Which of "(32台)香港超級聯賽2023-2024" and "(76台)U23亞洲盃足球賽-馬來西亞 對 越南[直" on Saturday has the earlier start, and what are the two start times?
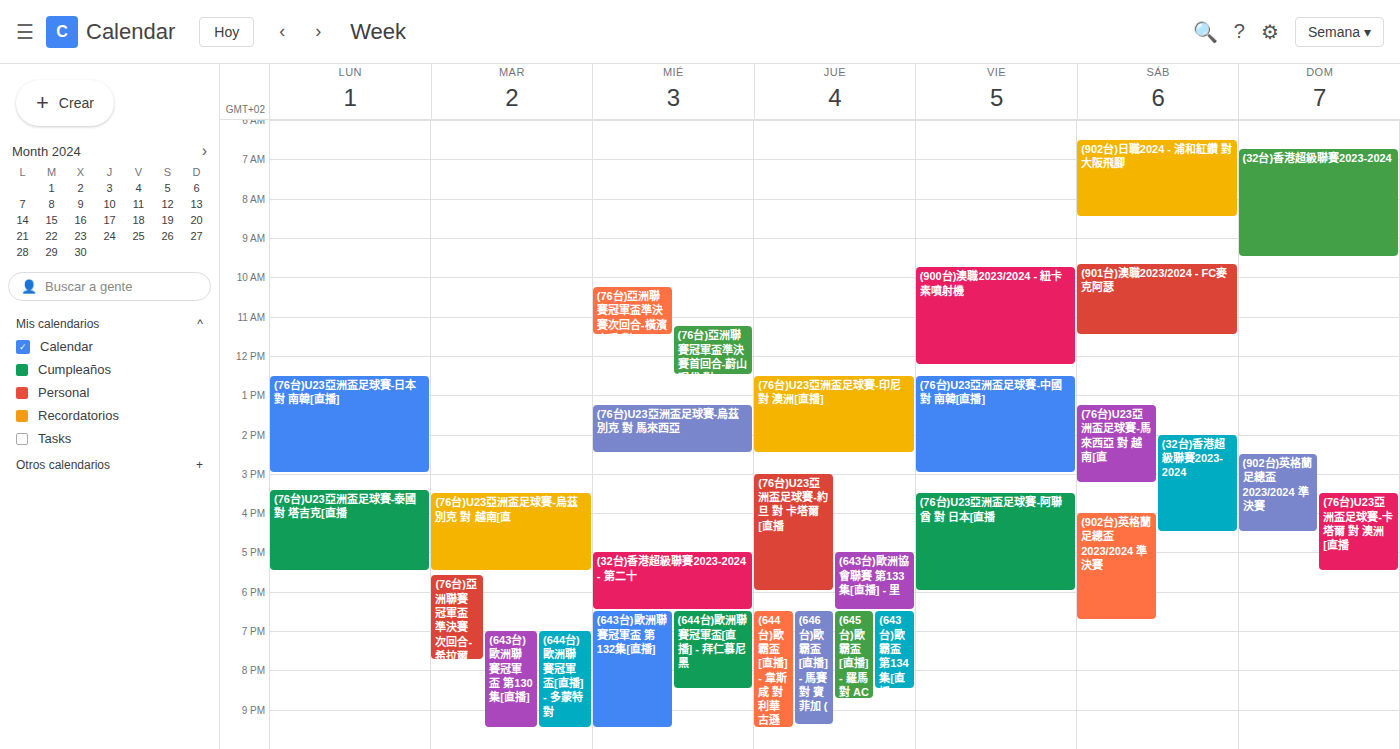
"(76台)U23亞洲盃足球賽-馬來西亞 對 越南[直" 1:15 PM; "(32台)香港超級聯賽2023-2024" 2:00 PM.